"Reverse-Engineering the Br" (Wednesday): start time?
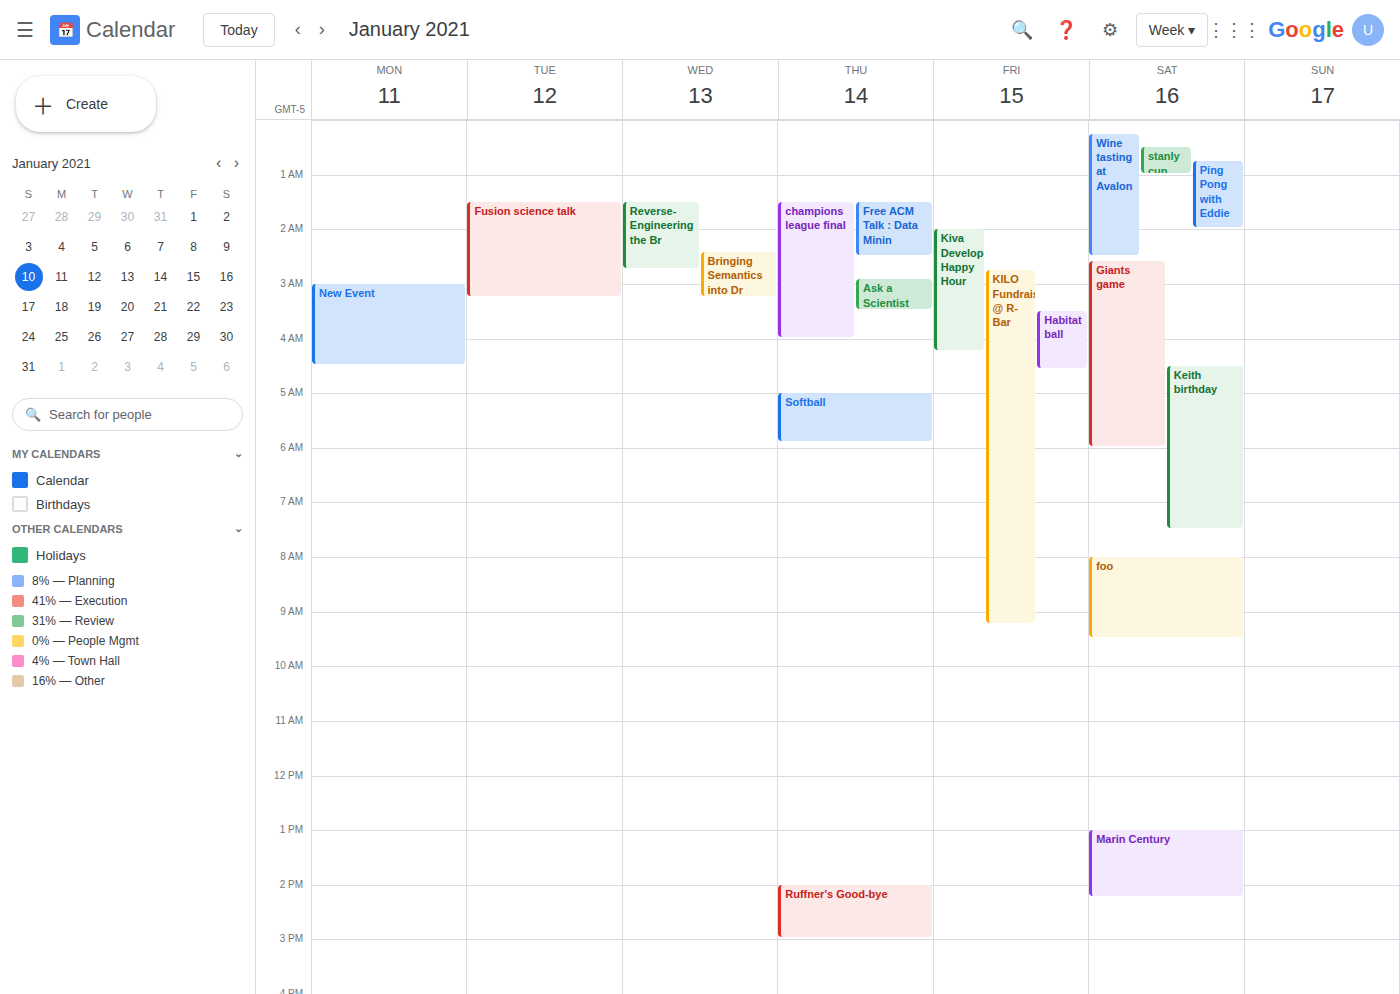
1:30 AM